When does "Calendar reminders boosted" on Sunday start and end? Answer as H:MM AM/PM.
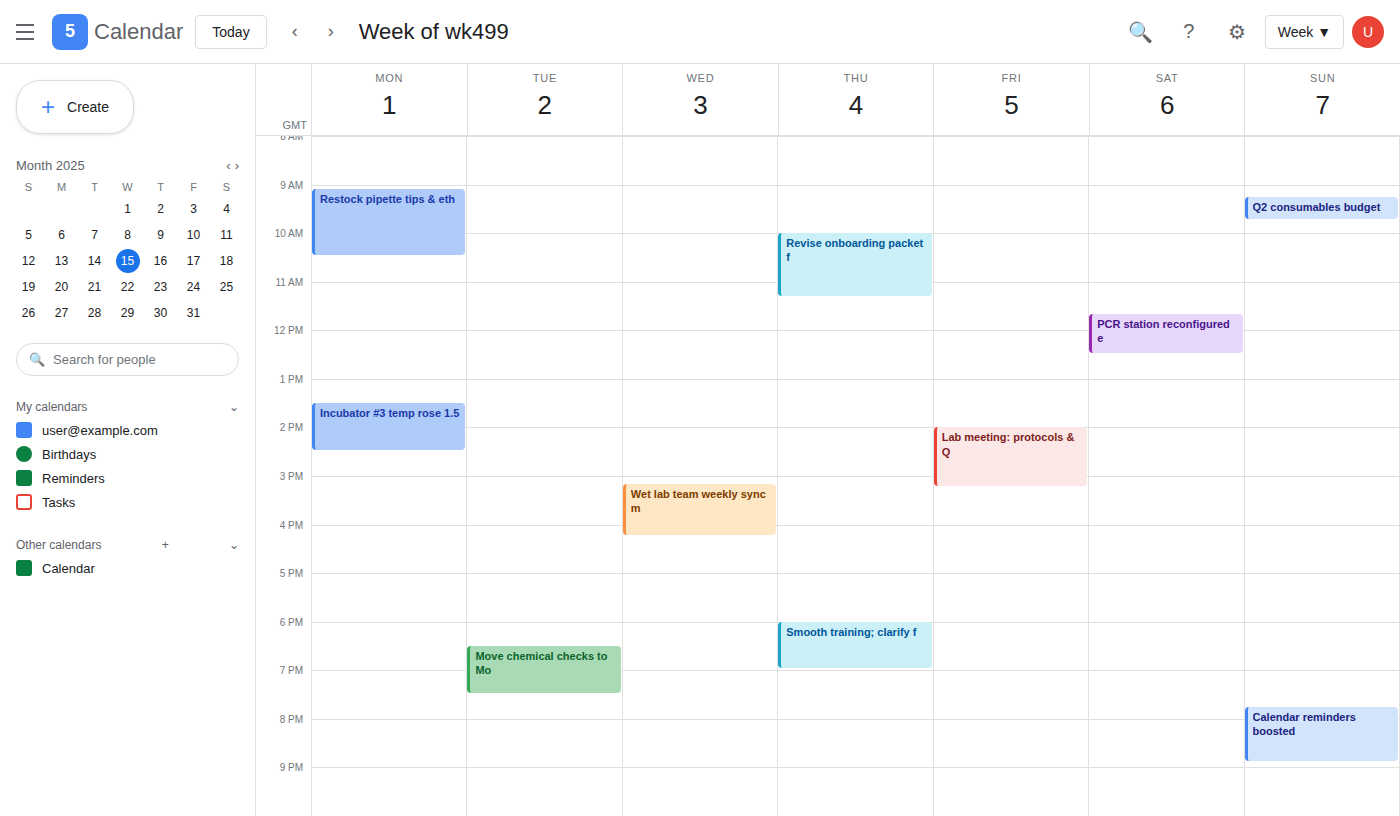
7:45 PM to 8:55 PM